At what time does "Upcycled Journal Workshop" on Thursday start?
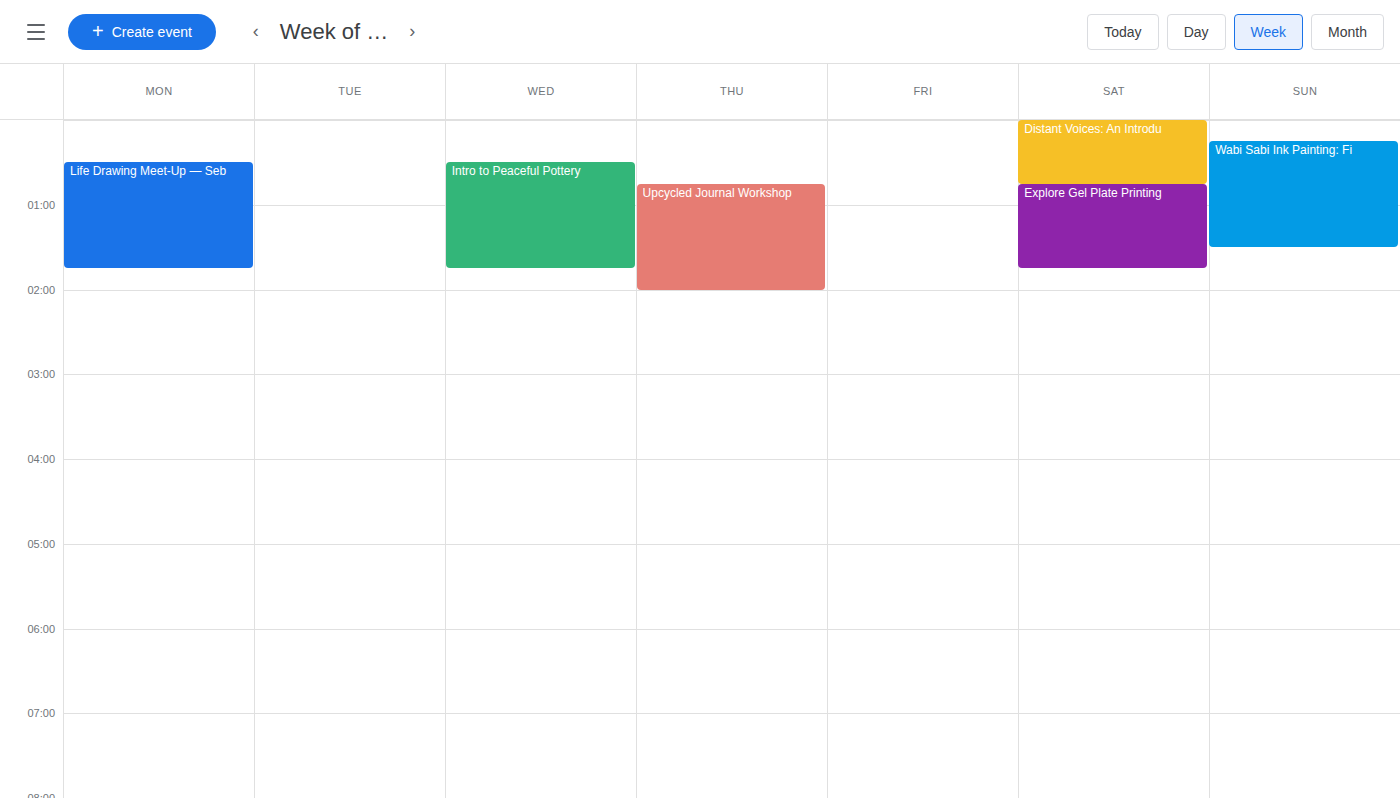
12:45 AM